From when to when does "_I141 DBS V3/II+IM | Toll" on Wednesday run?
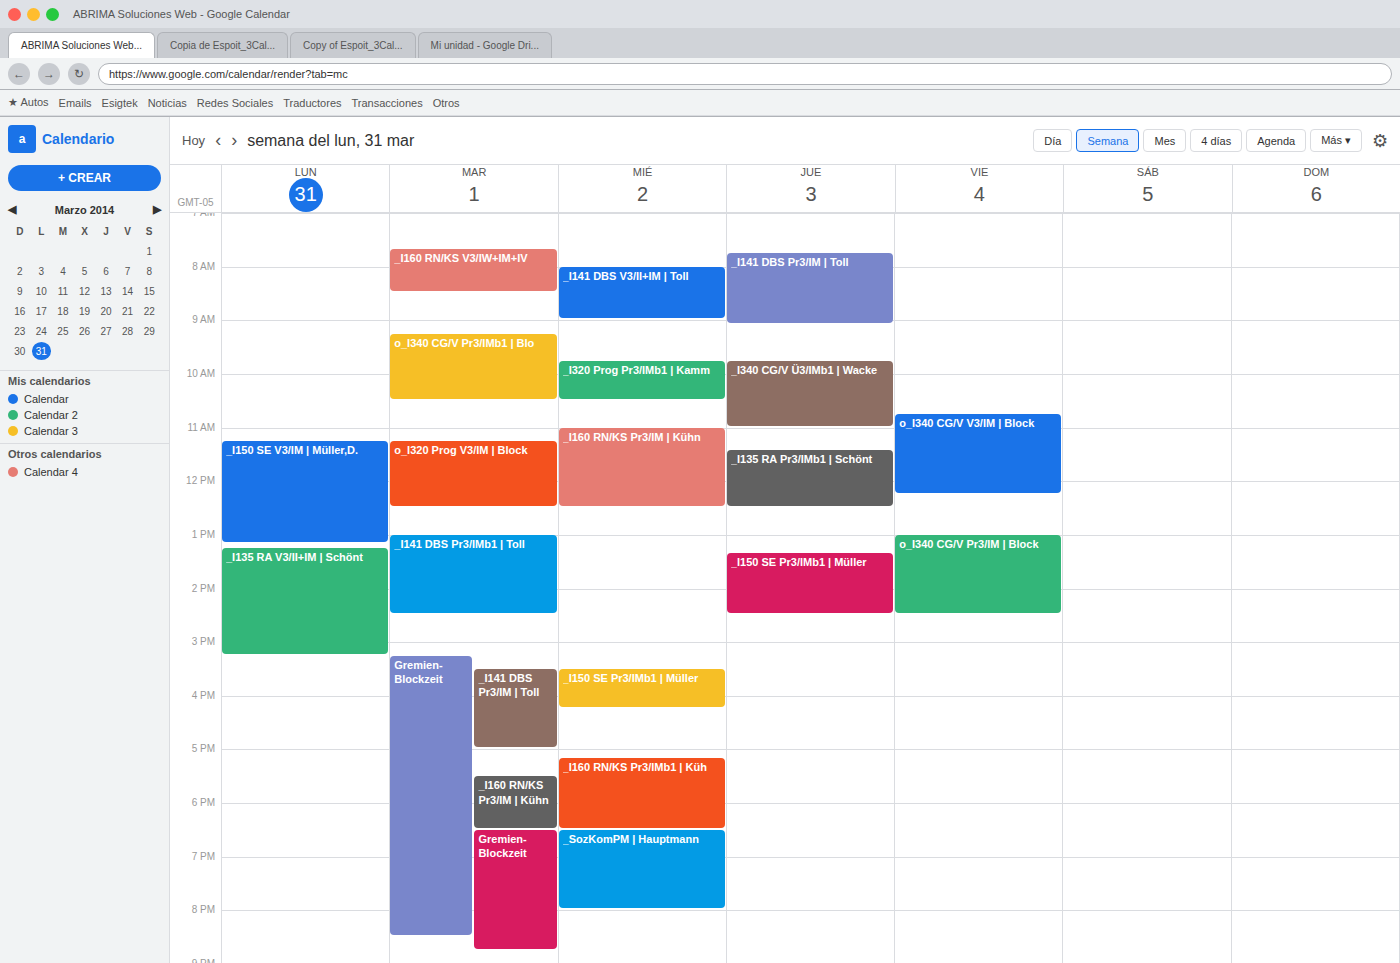
8:00 AM to 9:00 AM